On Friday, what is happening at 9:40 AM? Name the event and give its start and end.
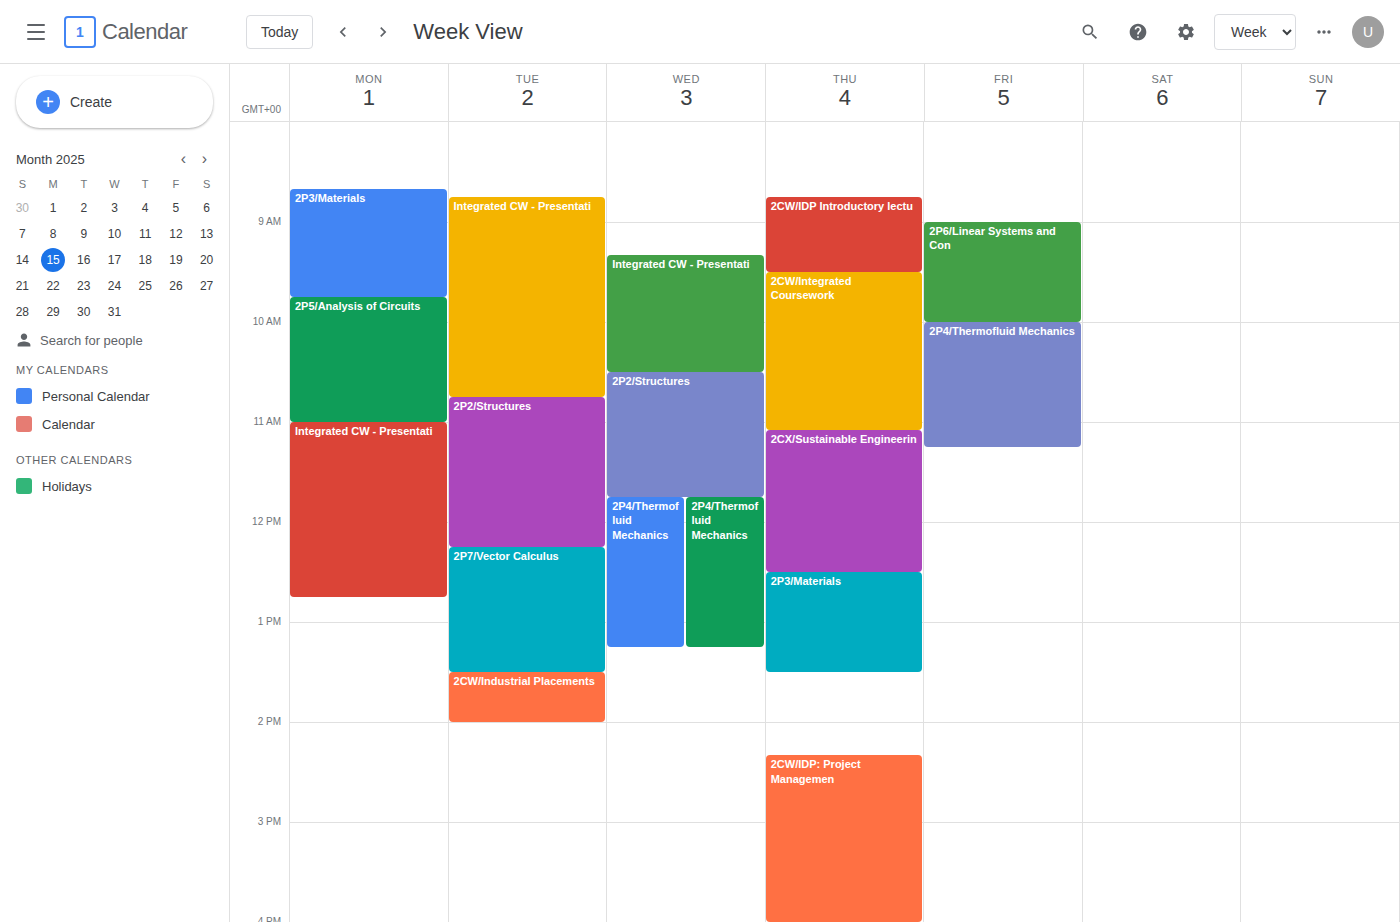
"2P6/Linear Systems and Con", 9:00 AM to 10:00 AM